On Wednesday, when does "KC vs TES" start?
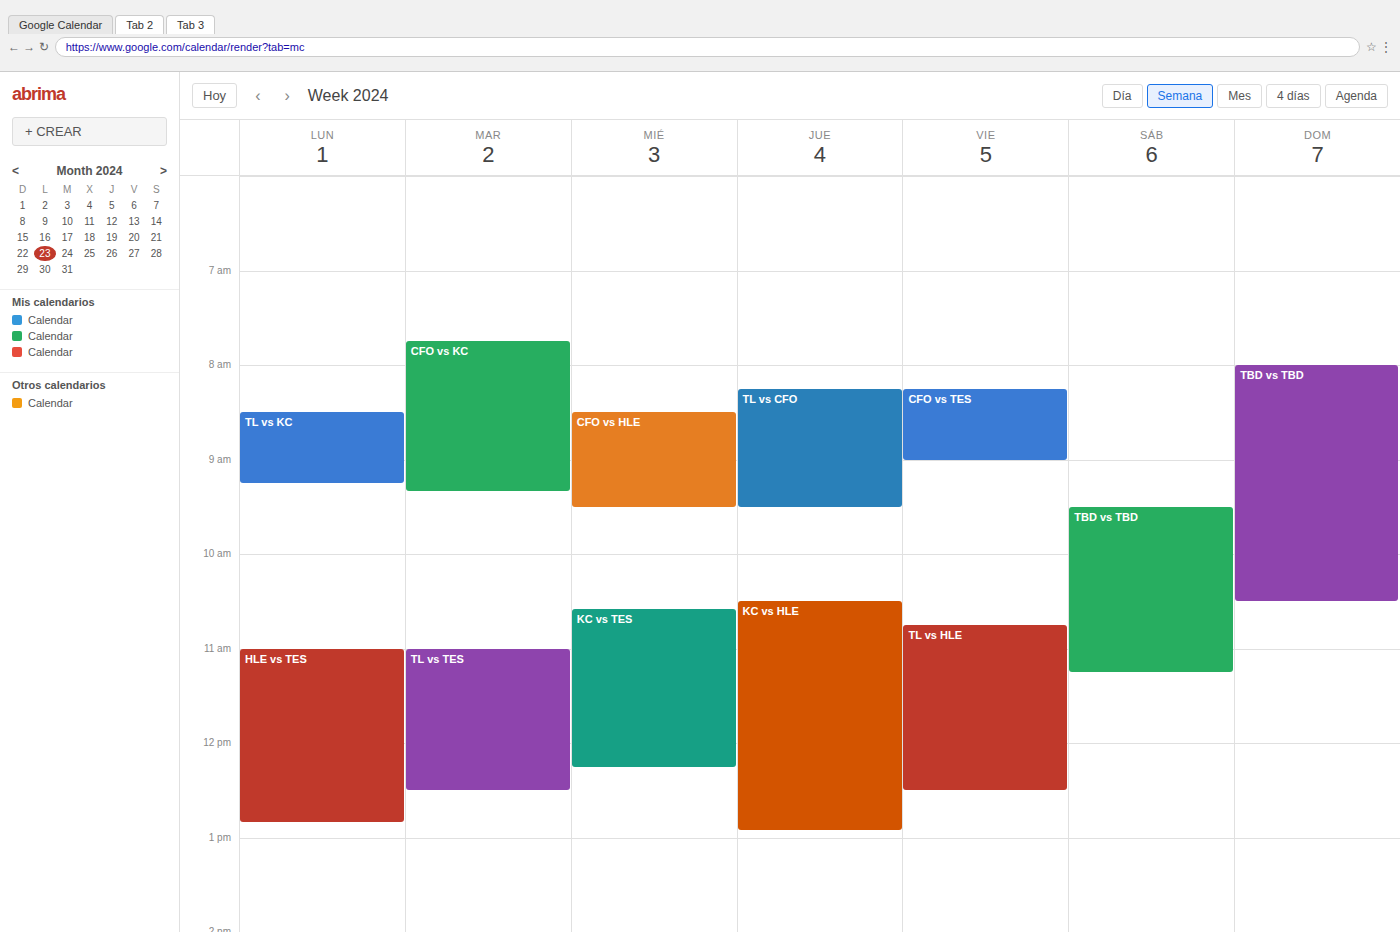
10:35 AM